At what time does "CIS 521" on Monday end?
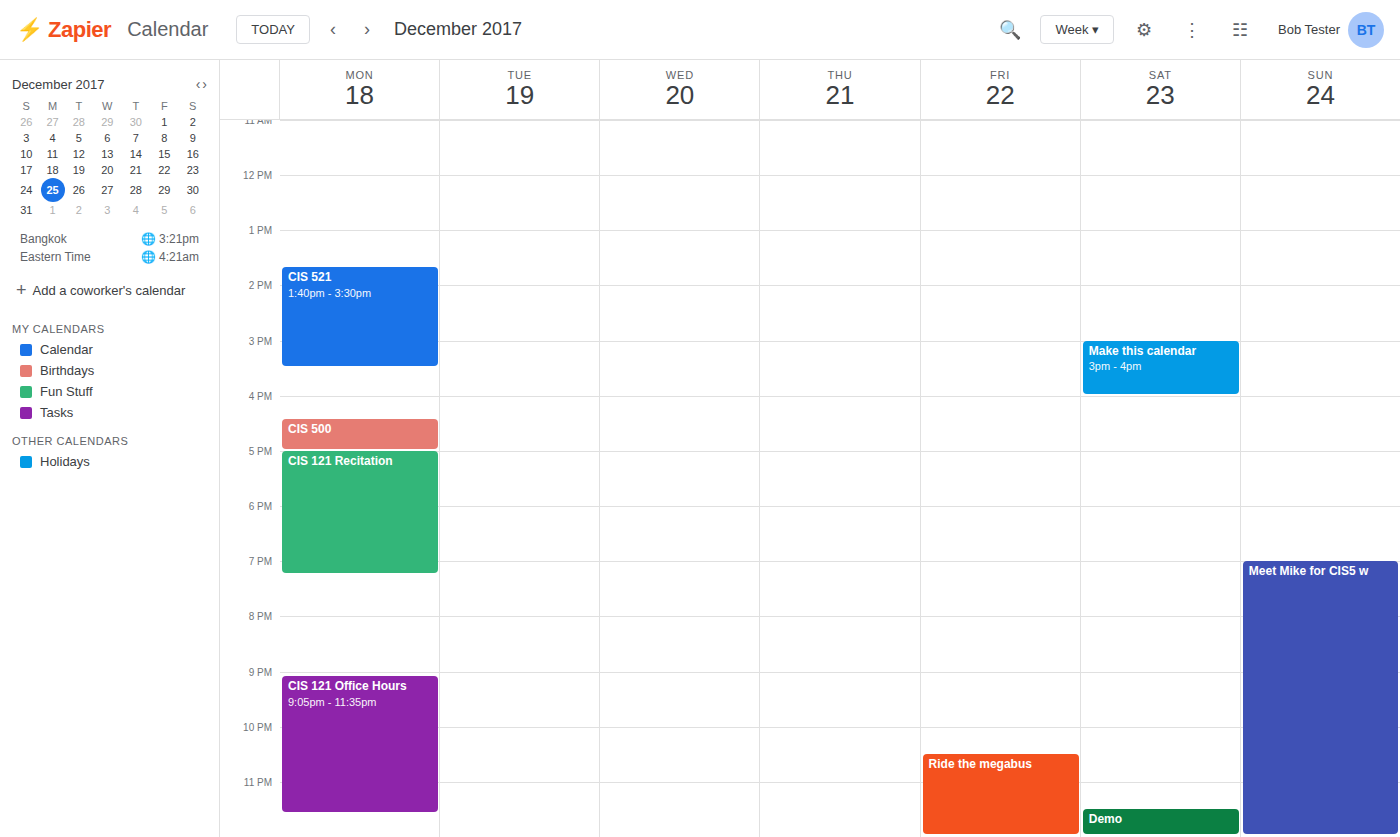
3:30 PM